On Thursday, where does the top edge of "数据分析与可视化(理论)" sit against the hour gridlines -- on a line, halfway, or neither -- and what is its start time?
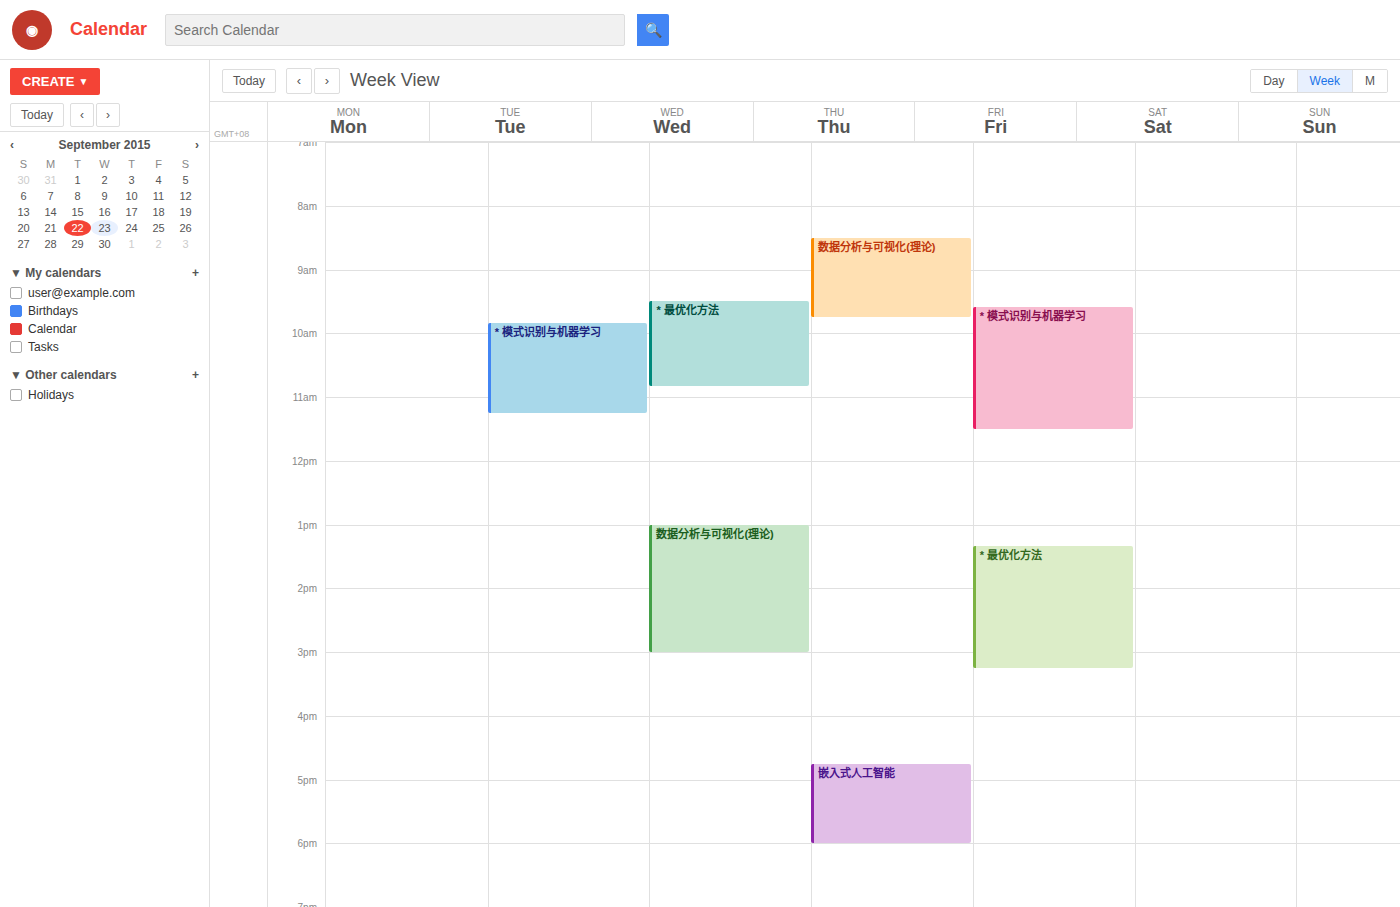
8:30 AM -- halfway between the 8 AM and 9 AM lines.